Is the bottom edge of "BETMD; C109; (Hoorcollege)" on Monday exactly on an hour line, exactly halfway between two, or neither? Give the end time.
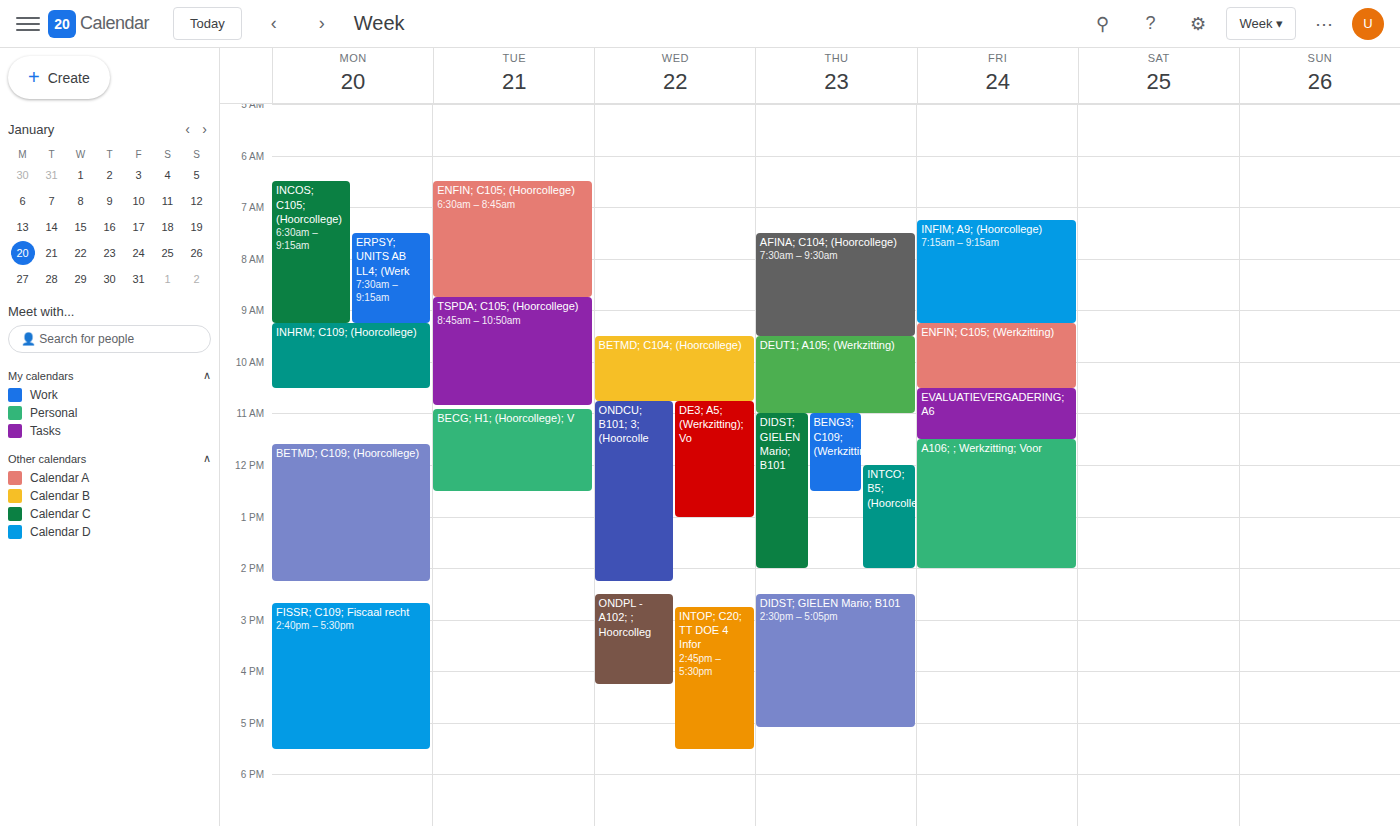
2:15 PM -- neither: a quarter of the way from the 2 PM line to the 3 PM line.